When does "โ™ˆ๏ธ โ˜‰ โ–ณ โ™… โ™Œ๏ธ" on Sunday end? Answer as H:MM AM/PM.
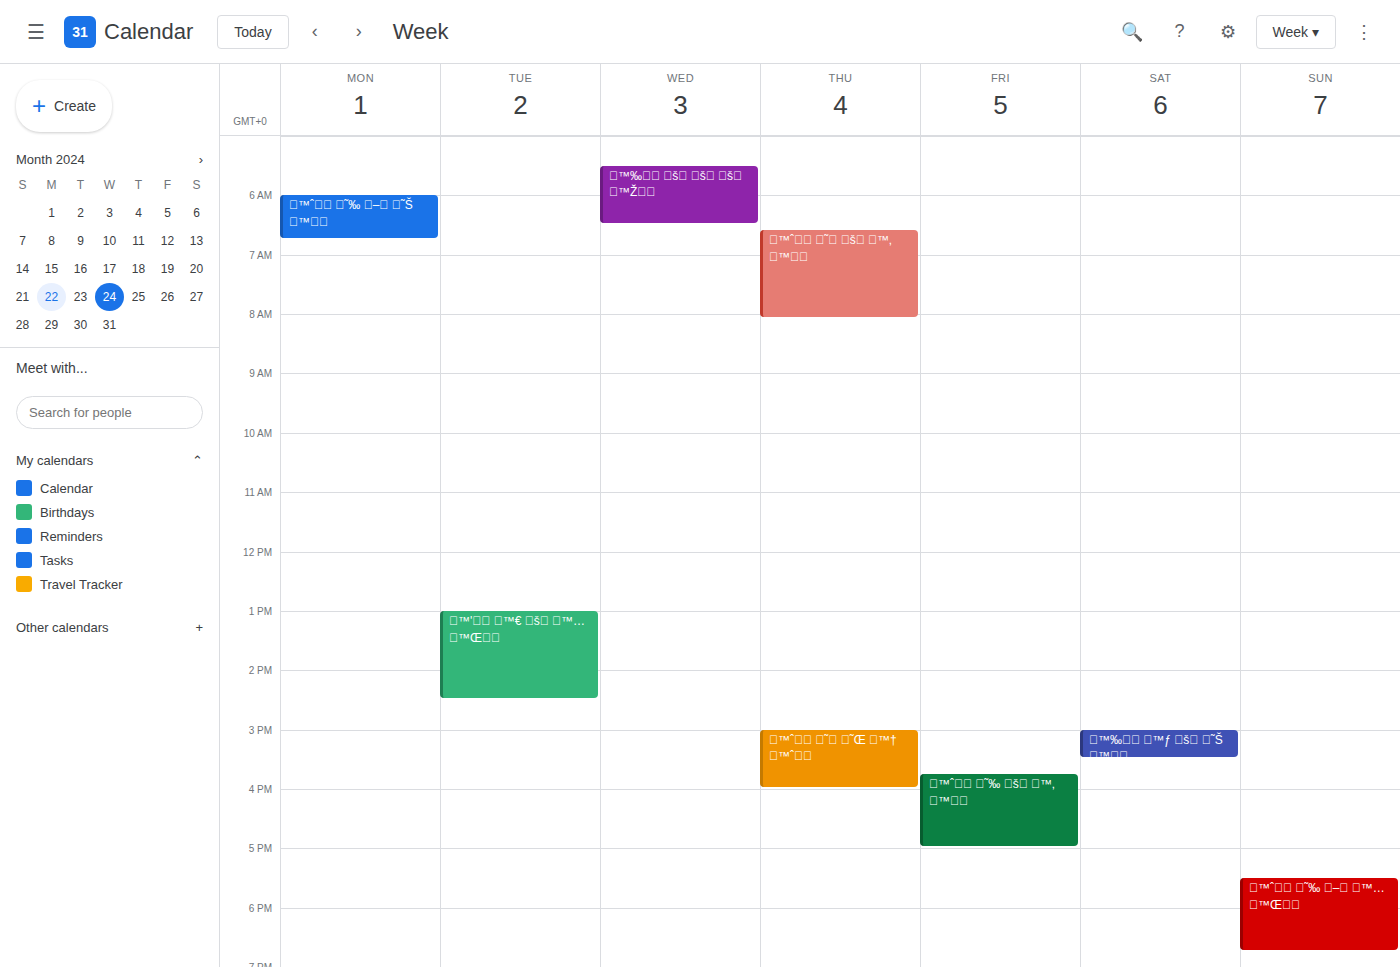
6:45 PM